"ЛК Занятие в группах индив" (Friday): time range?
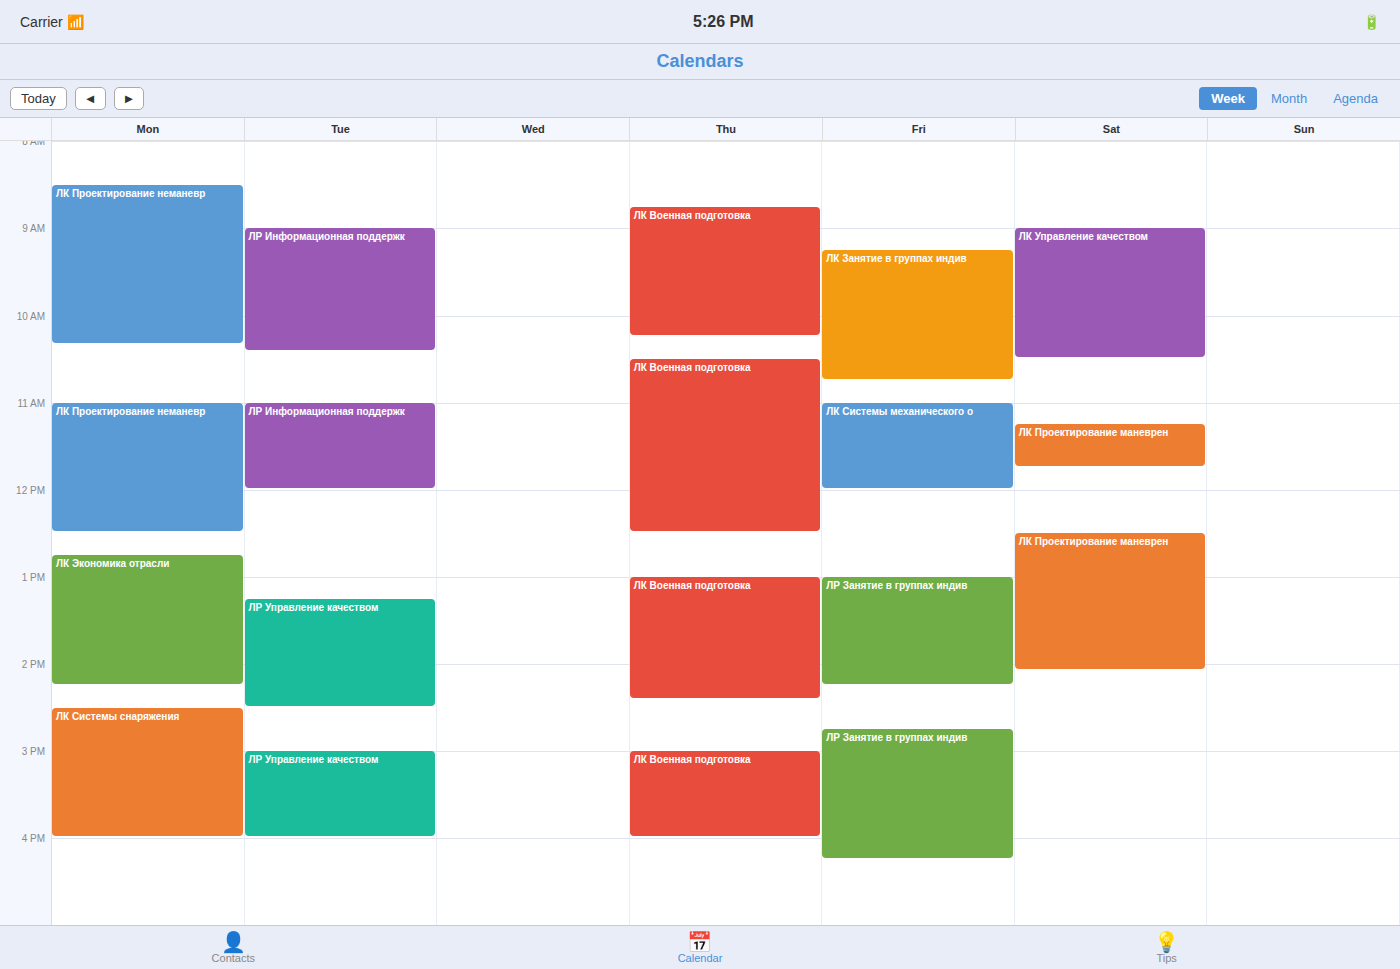
9:15 AM to 10:45 AM